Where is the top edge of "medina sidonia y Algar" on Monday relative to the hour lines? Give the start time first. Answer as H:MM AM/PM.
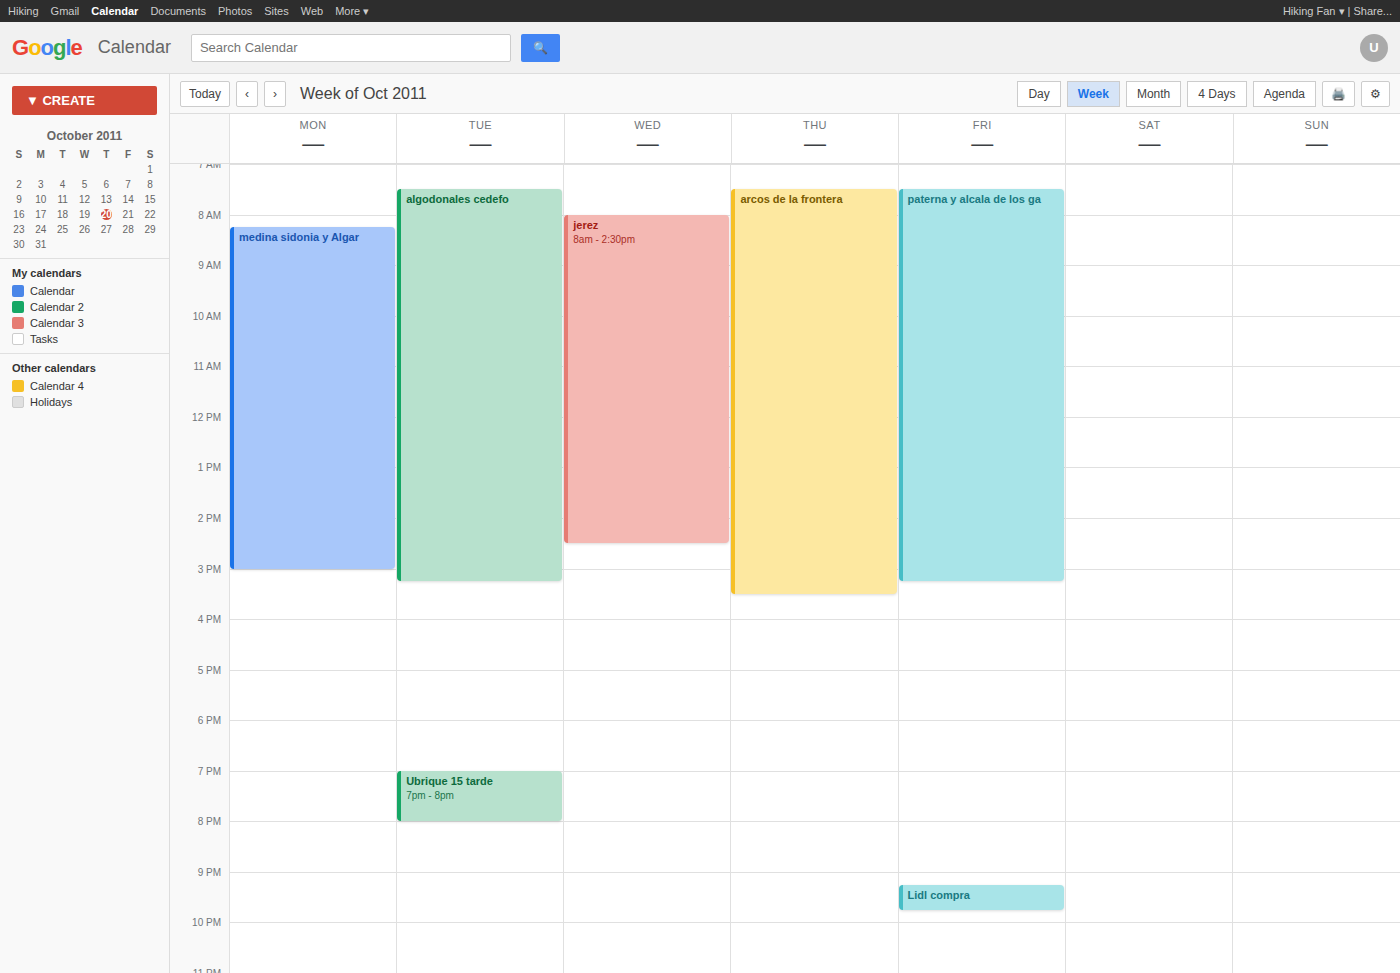
8:15 AM -- neither: a quarter of the way from the 8 AM line to the 9 AM line.